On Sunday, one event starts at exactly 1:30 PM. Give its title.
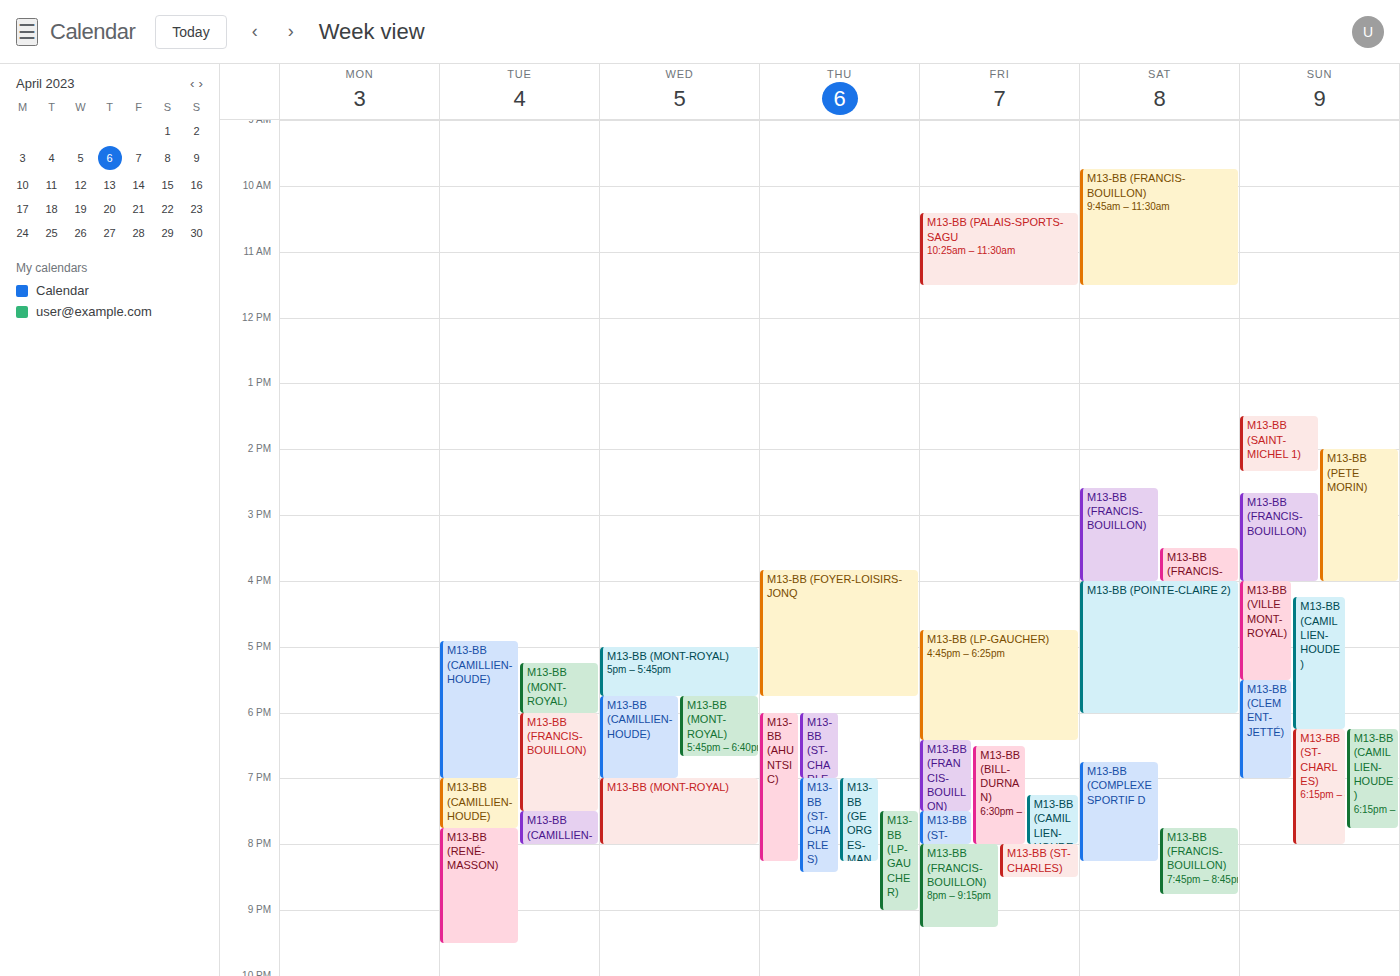
"M13-BB (SAINT-MICHEL 1)"